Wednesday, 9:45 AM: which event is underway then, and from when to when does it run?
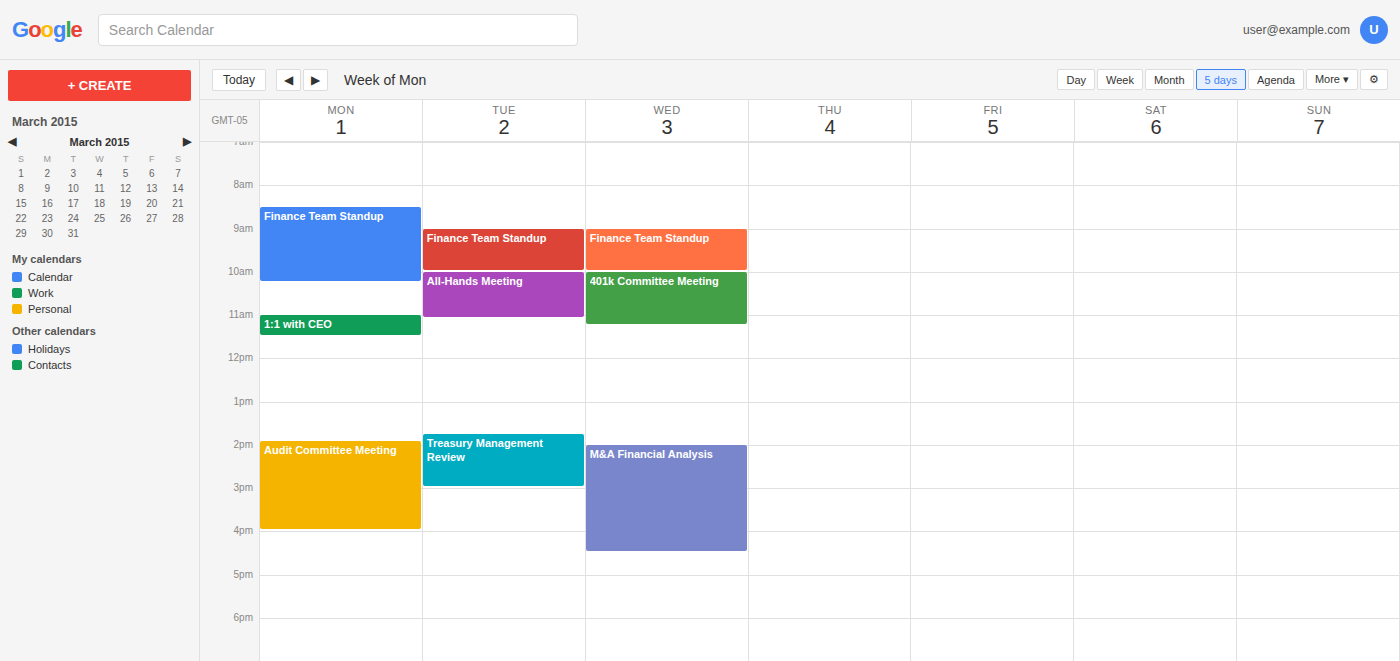
"Finance Team Standup", 9:00 AM to 10:00 AM